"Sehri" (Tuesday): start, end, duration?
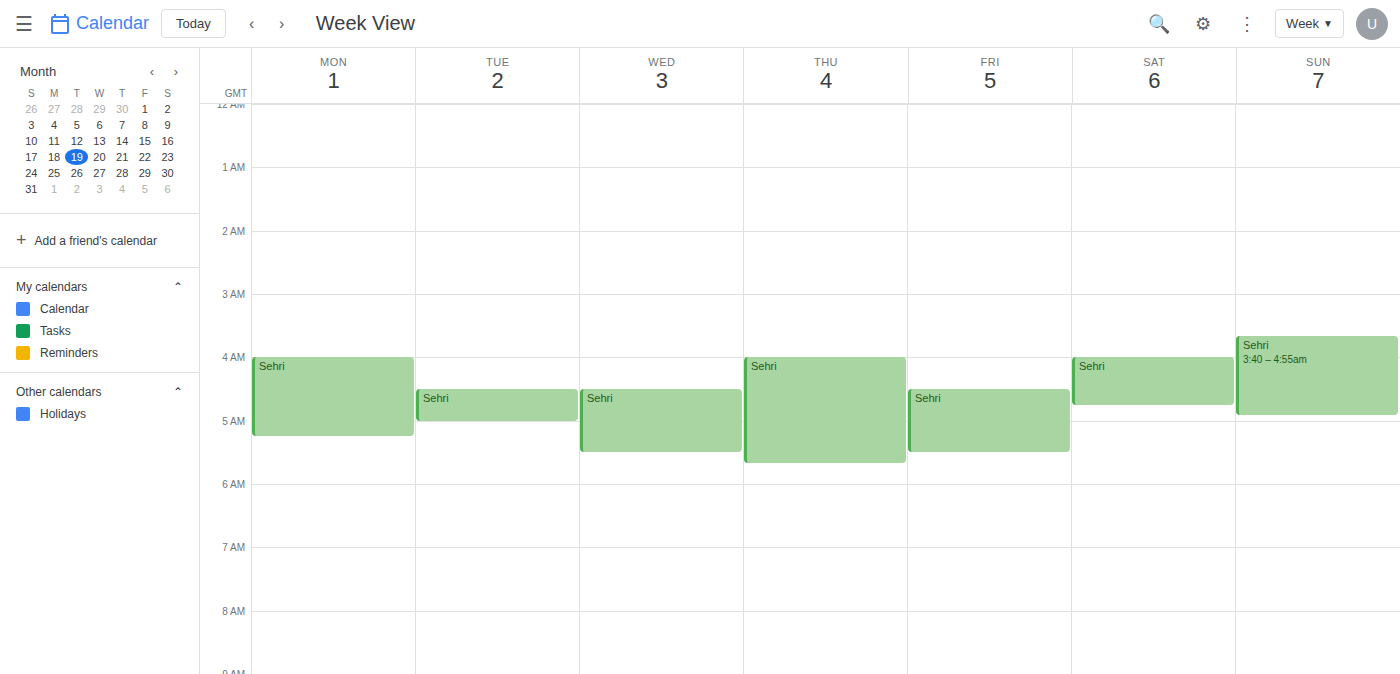
4:30 AM to 5:00 AM, 30 minutes